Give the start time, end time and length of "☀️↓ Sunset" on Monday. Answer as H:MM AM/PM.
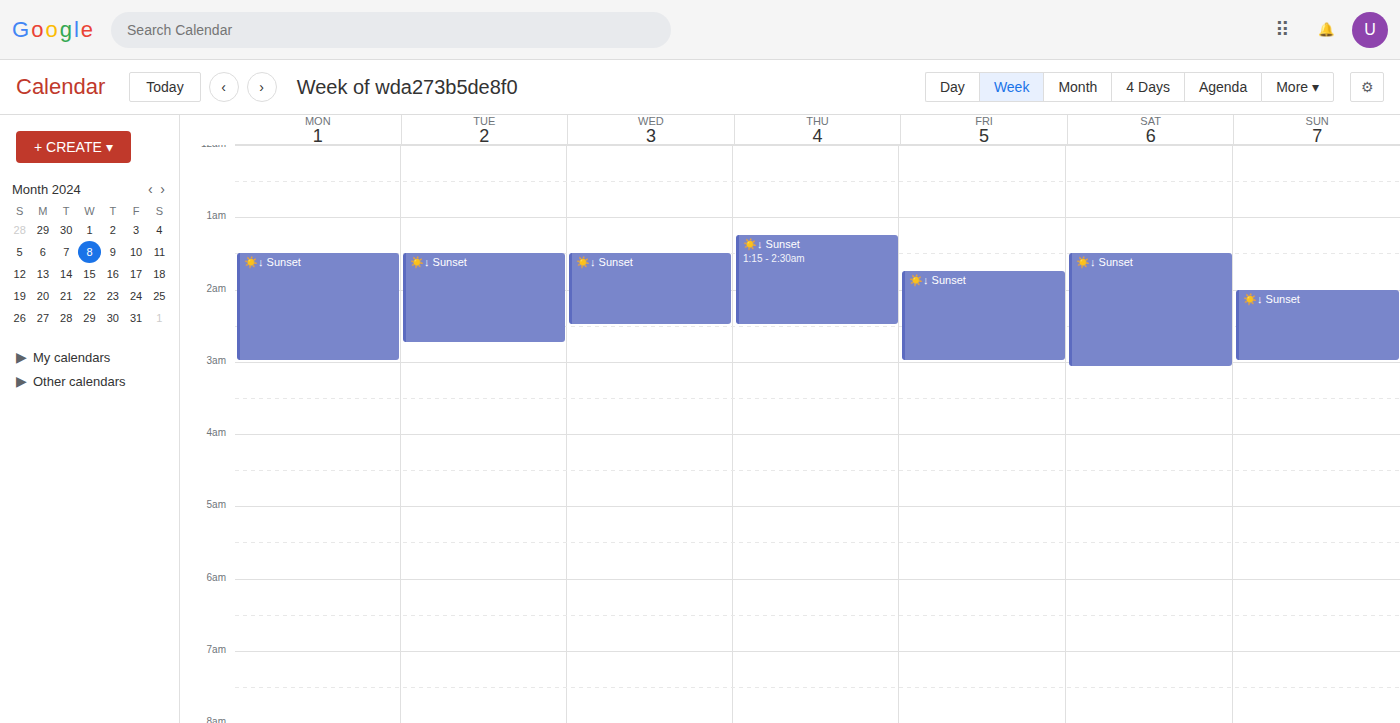
1:30 AM to 3:00 AM, 1 hour 30 minutes